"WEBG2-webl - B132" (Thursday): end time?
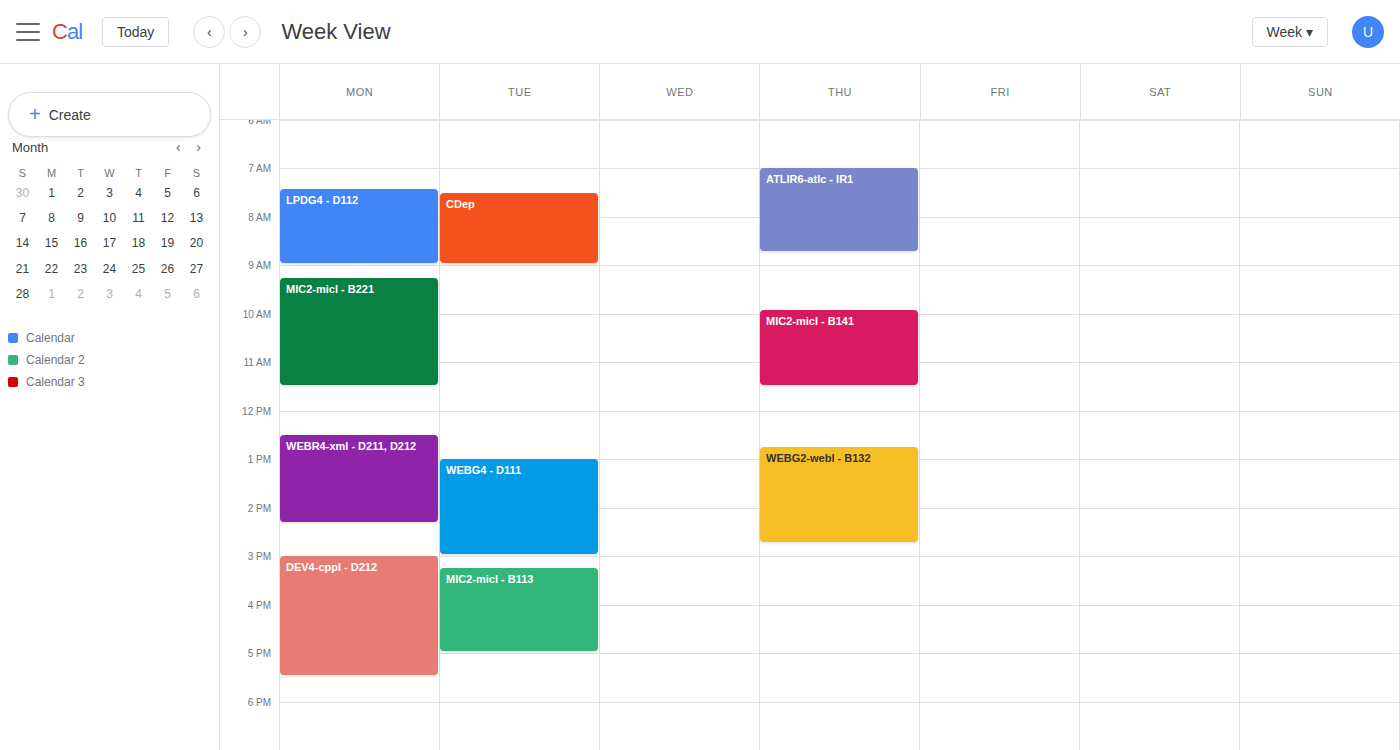
2:45 PM